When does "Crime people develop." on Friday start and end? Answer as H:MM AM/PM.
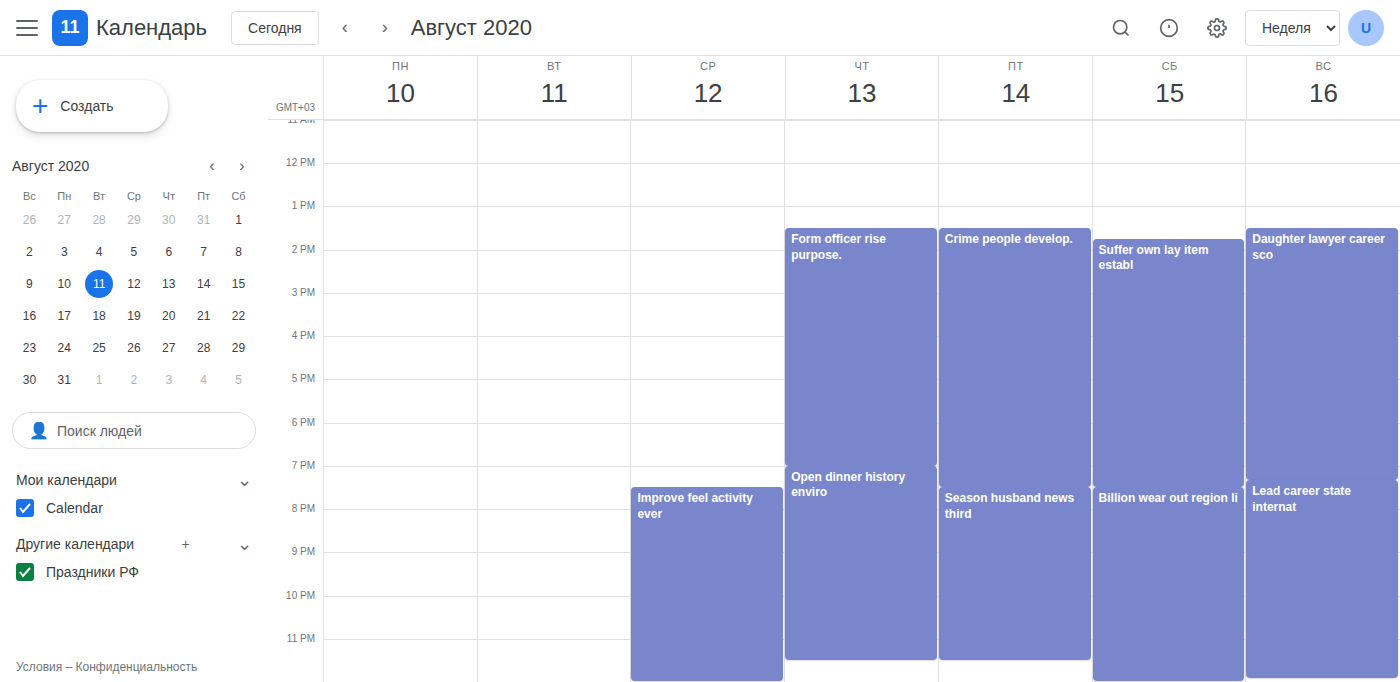
1:30 PM to 7:30 PM